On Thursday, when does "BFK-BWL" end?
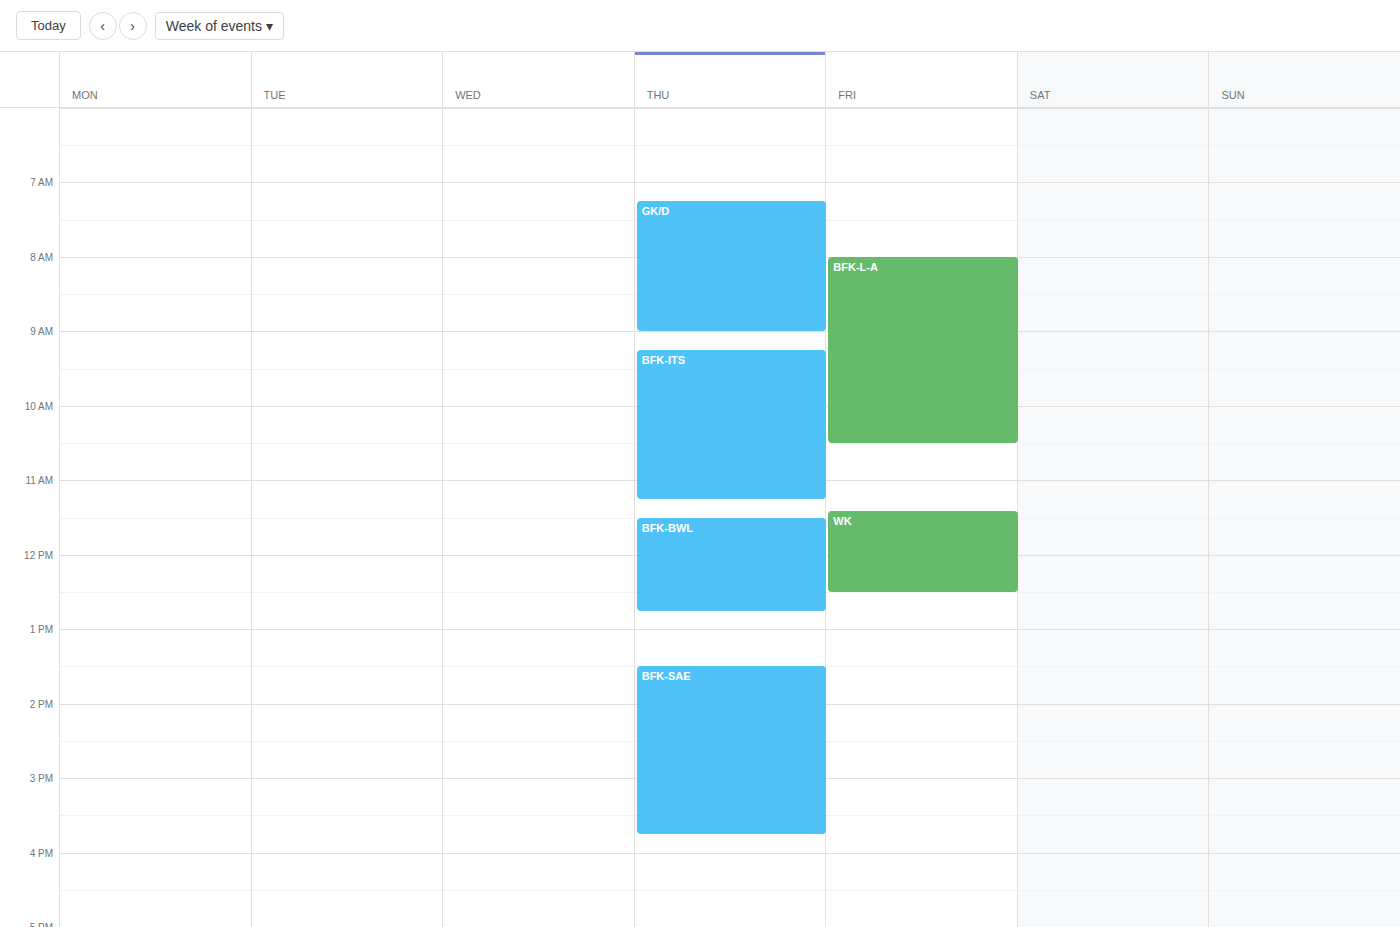
12:45 PM